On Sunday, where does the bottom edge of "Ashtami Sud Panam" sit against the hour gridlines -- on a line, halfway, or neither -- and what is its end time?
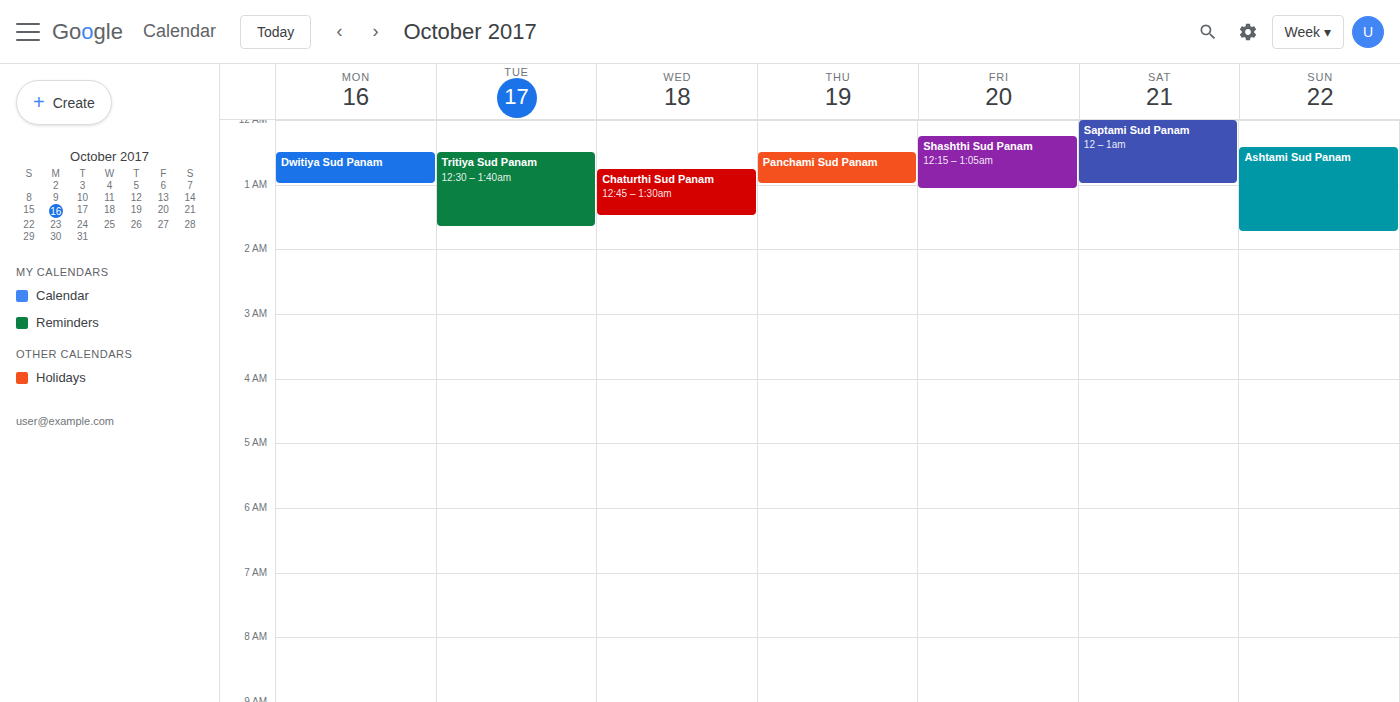
1:45 AM -- neither: three quarters of the way from the 1 AM line to the 2 AM line.